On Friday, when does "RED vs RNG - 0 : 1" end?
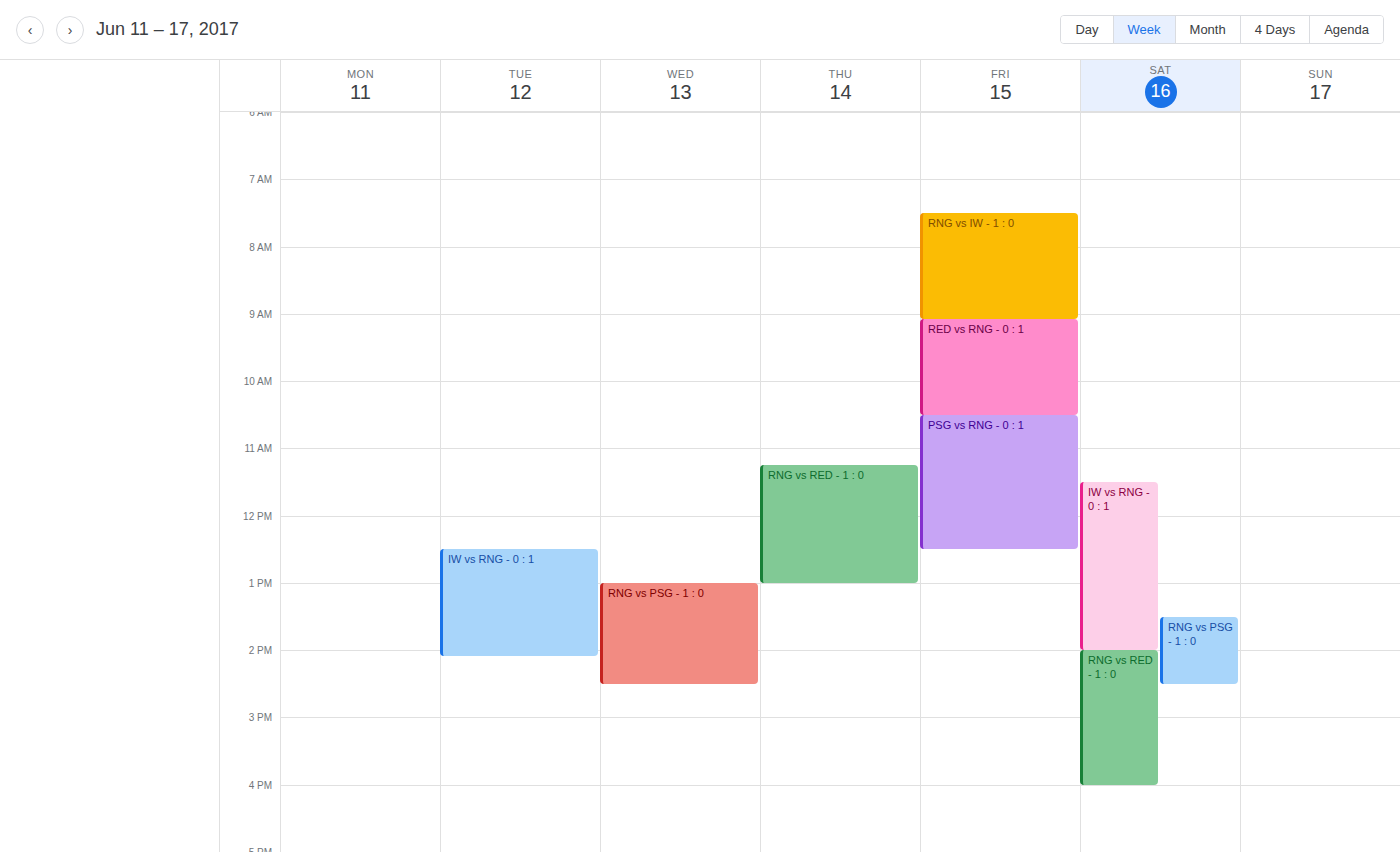
10:30 AM